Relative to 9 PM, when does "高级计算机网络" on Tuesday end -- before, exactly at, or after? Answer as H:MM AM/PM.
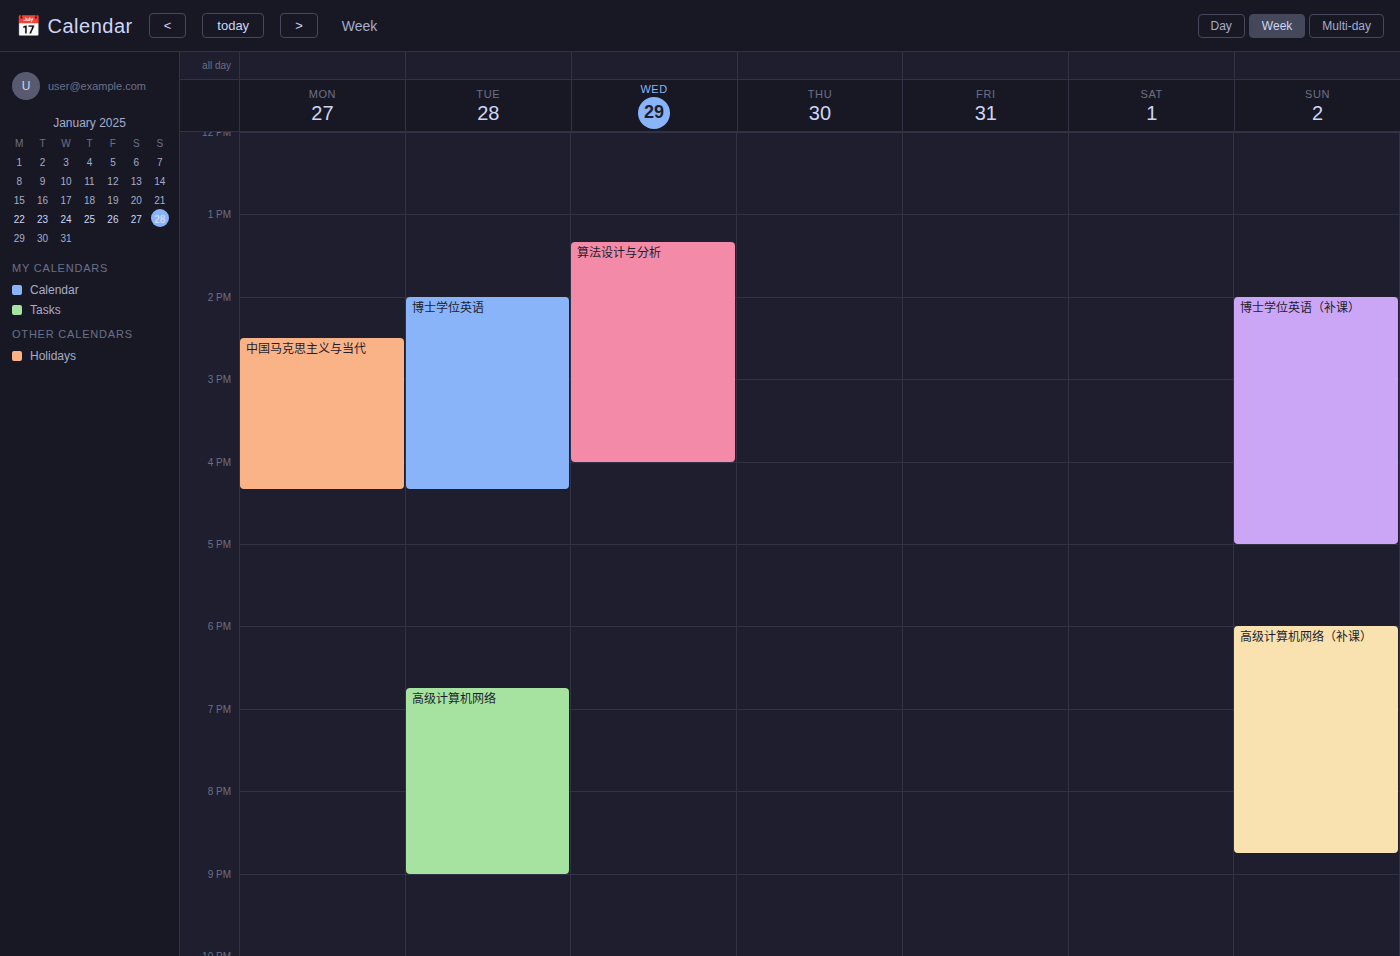
9:00 PM -- exactly at 9 PM, on the 9 PM line.